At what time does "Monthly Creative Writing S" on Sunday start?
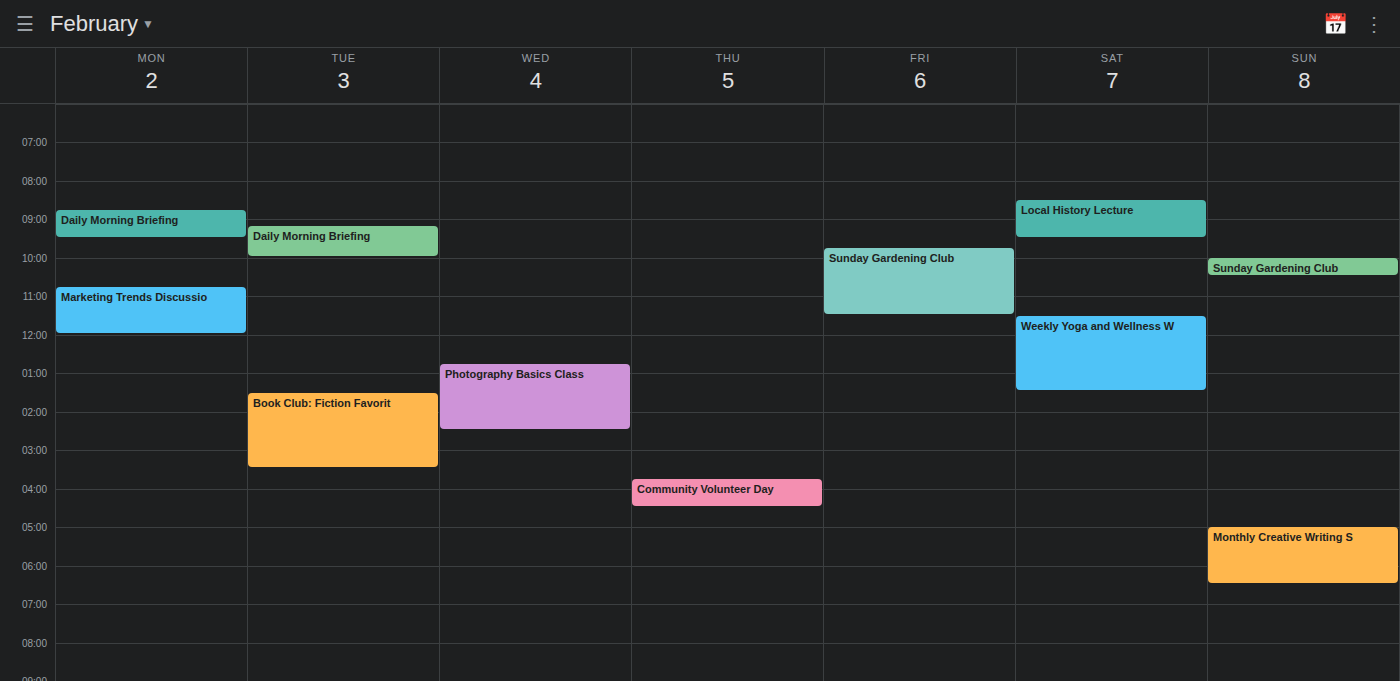
5:00 PM